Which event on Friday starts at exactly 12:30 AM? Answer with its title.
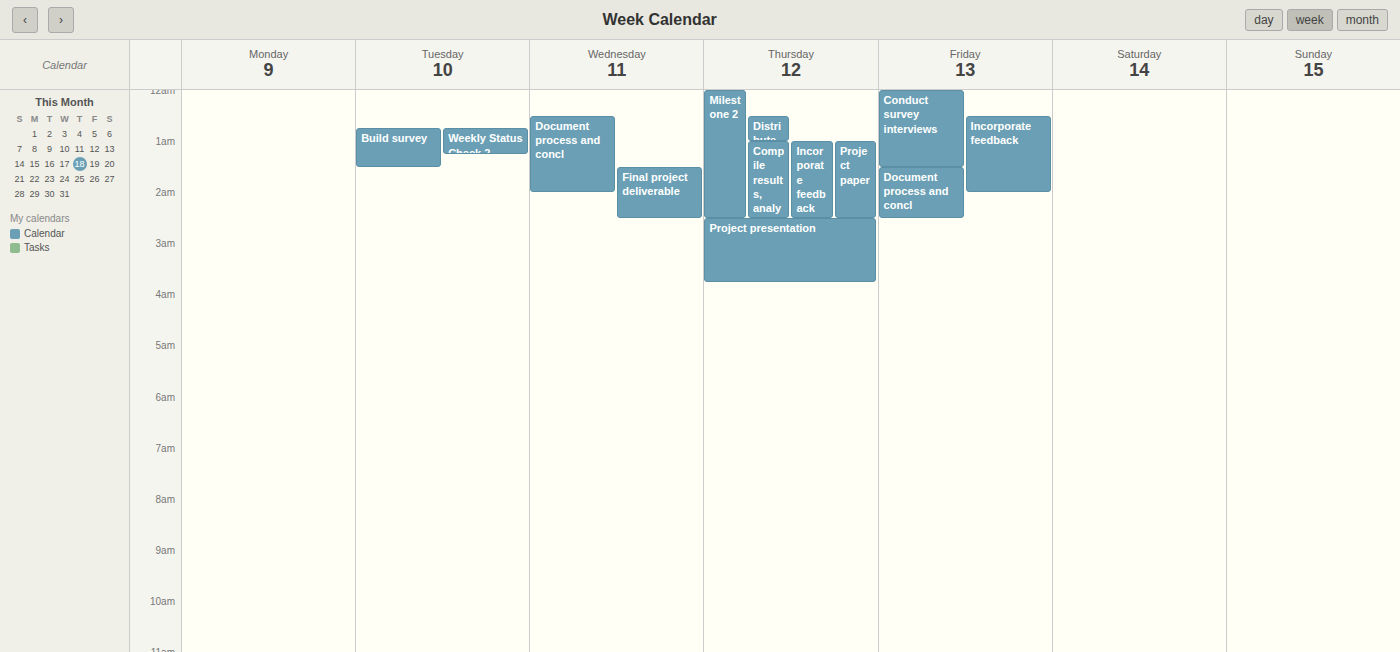
"Incorporate feedback"